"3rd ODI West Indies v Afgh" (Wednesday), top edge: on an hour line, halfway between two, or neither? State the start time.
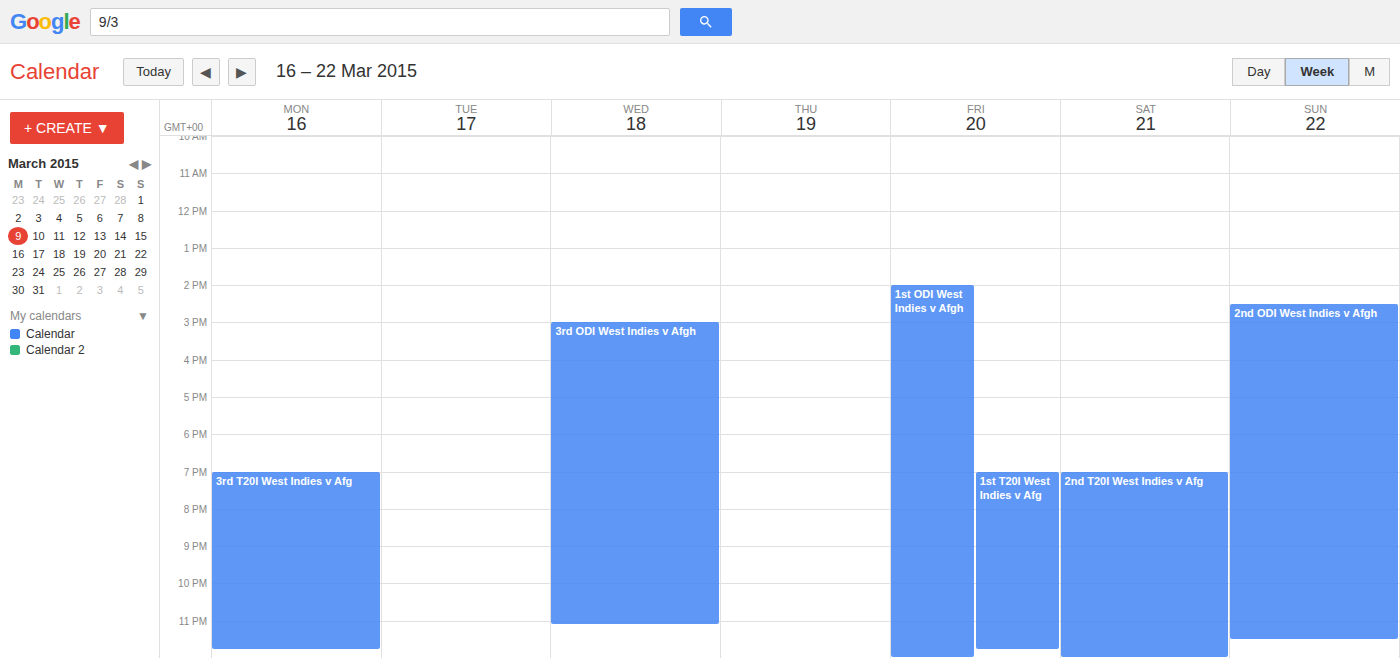
3:00 PM -- exactly on the 3 PM line.